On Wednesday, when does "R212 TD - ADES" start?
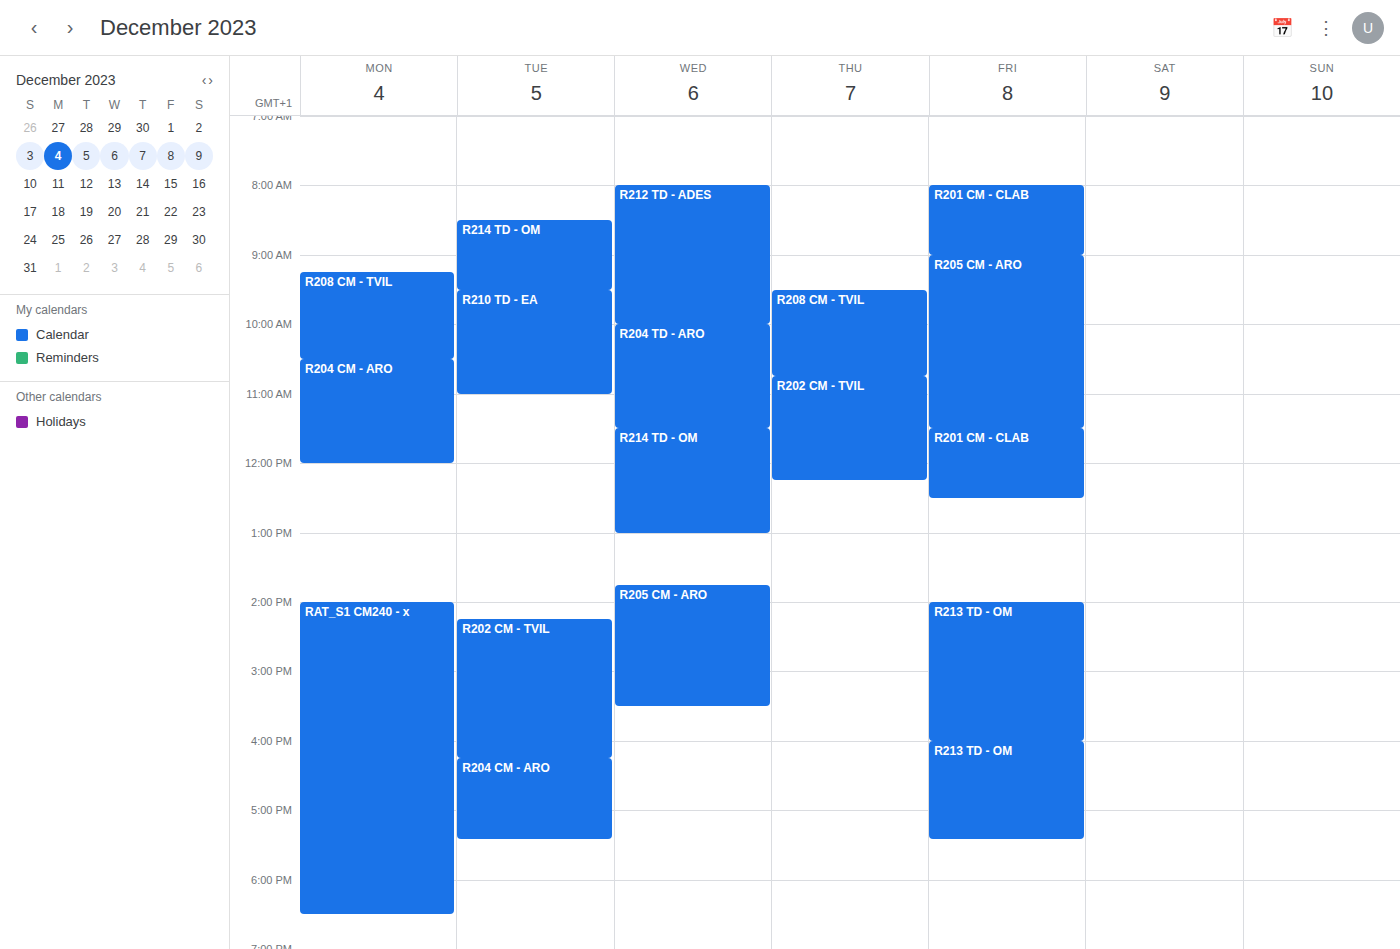
8:00 AM